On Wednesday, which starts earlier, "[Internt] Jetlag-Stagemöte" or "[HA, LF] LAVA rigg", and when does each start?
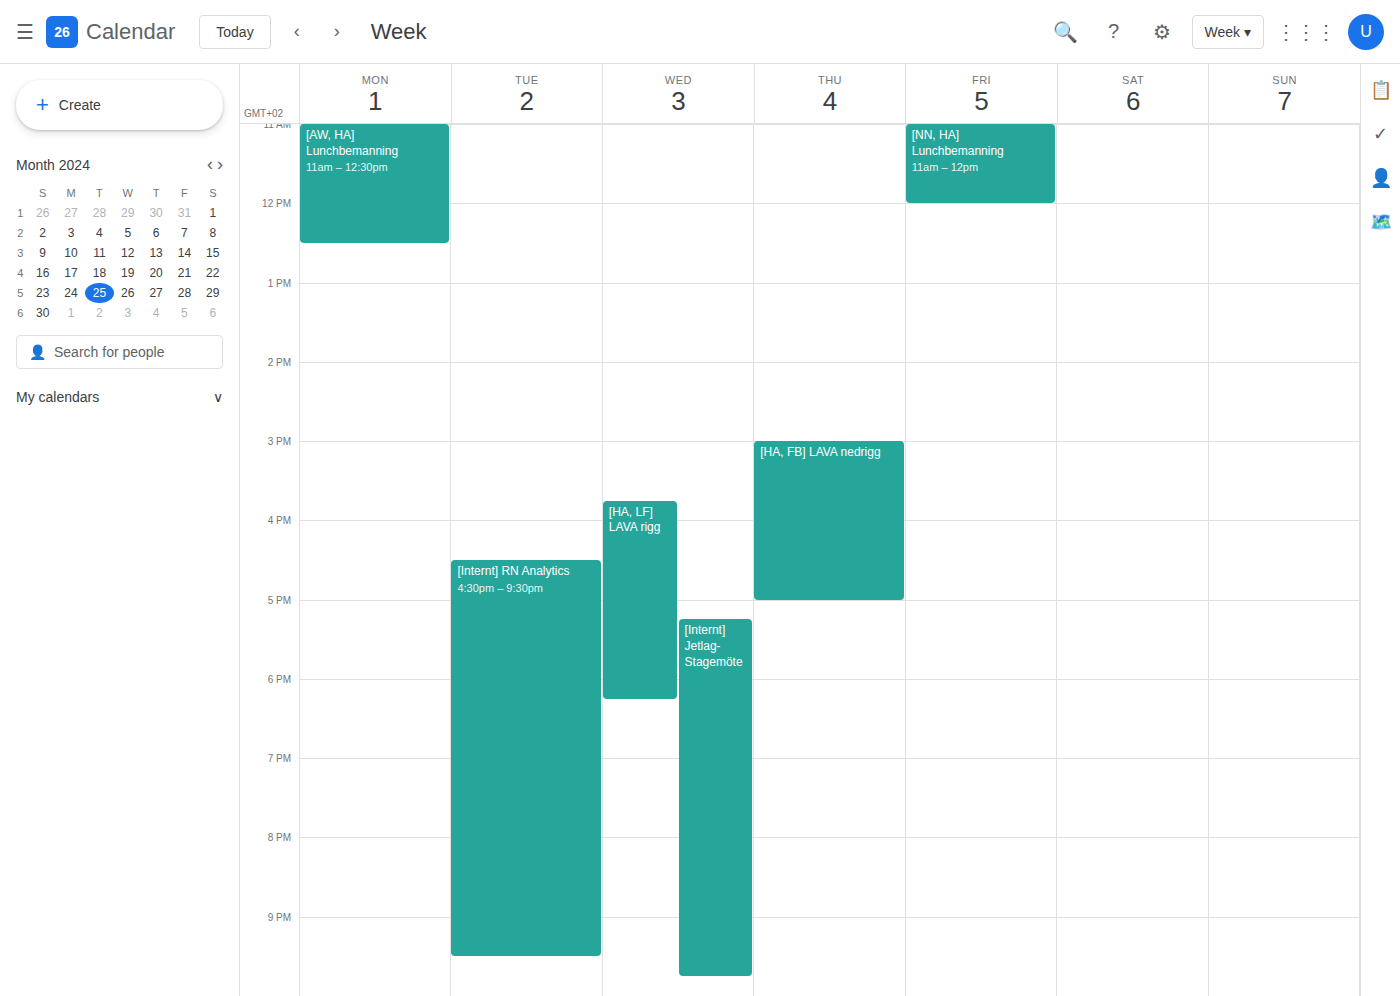
"[HA, LF] LAVA rigg" 3:45 PM; "[Internt] Jetlag-Stagemöte" 5:15 PM.